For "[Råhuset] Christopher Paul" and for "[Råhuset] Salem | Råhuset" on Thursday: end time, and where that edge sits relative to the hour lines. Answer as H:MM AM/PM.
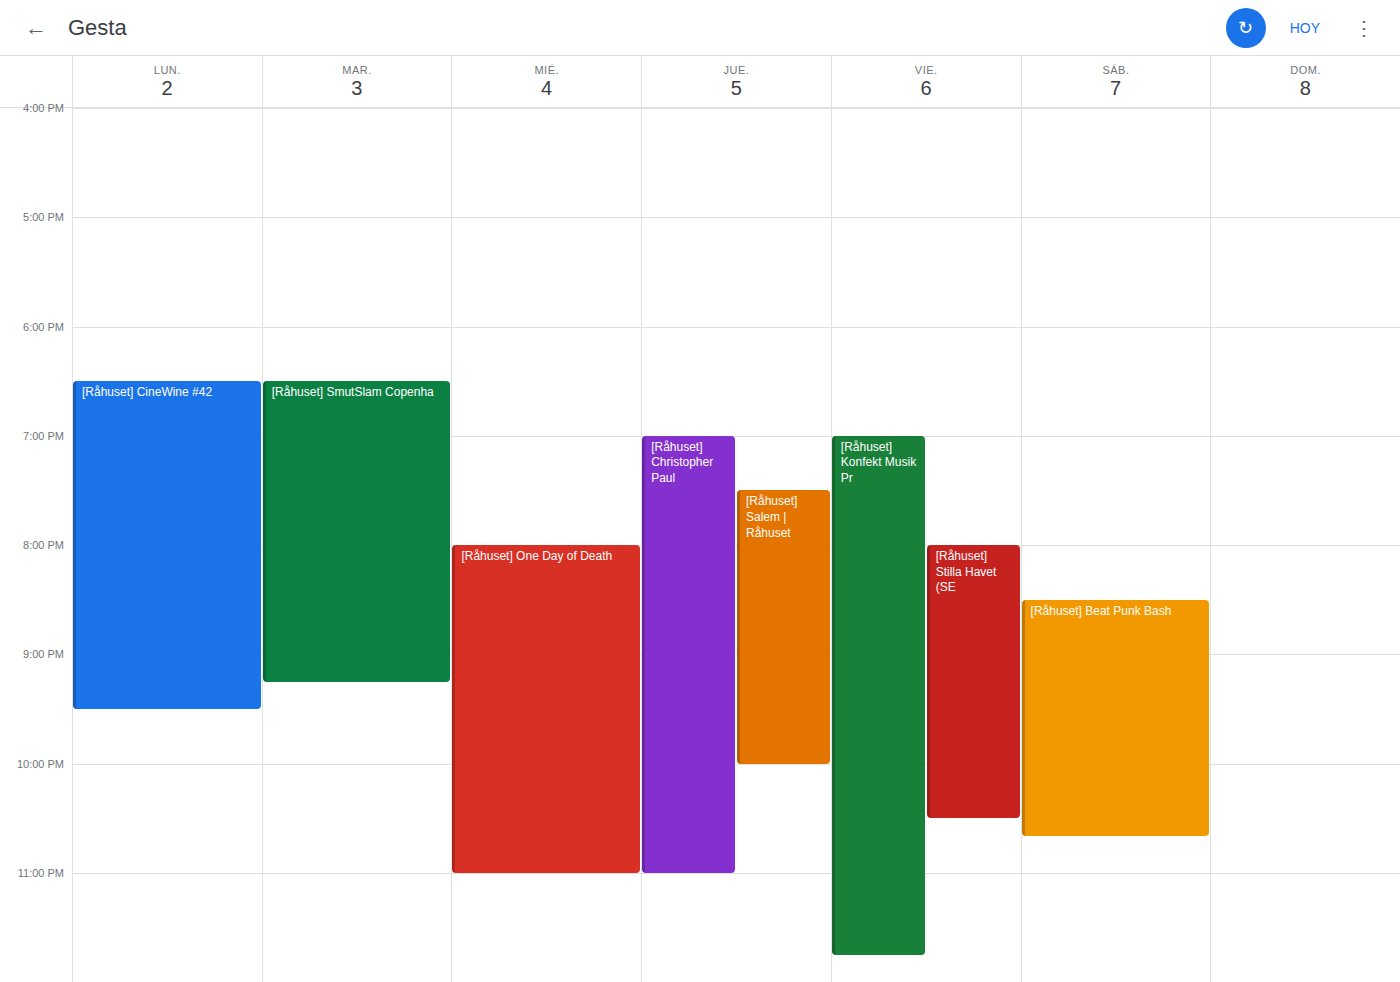
"[Råhuset] Christopher Paul": 11:00 PM, exactly on the 11 PM line. "[Råhuset] Salem | Råhuset": 10:00 PM, exactly on the 10 PM line.